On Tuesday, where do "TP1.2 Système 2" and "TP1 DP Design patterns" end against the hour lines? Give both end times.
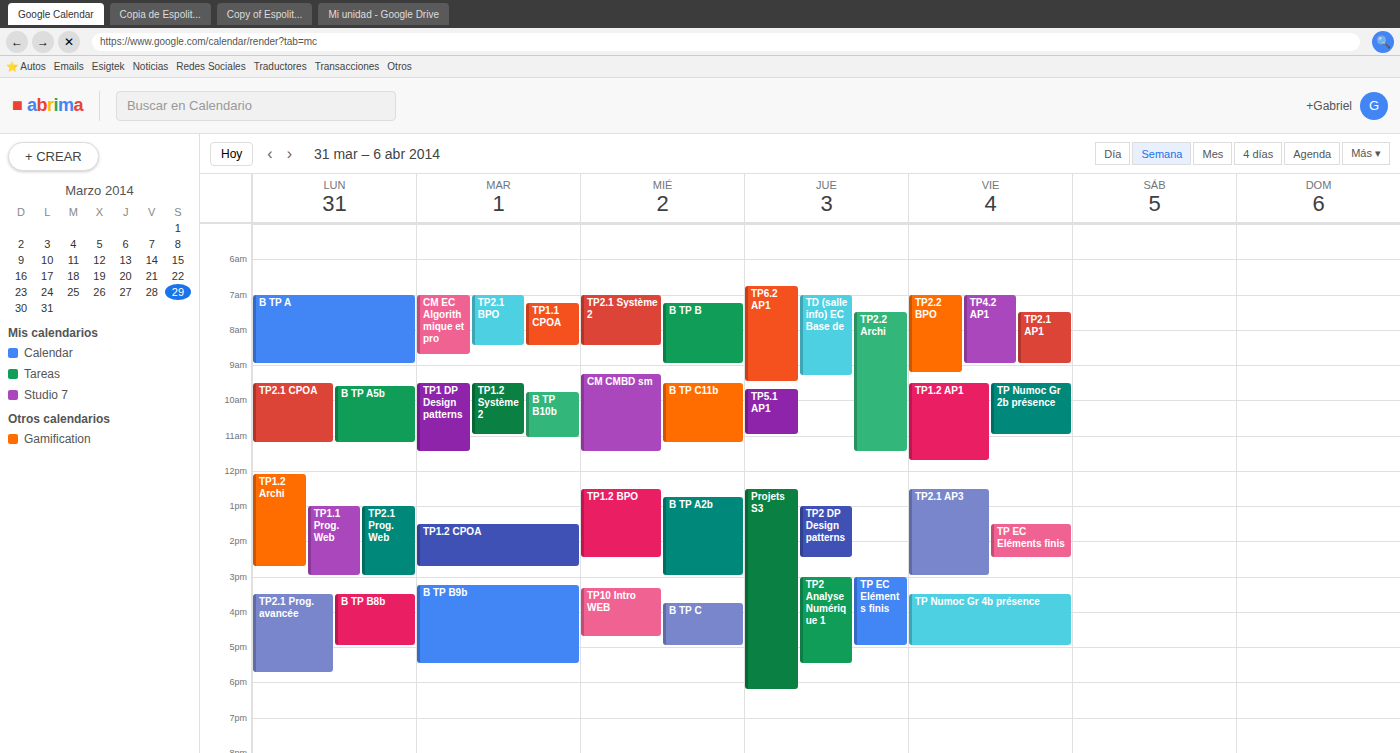
"TP1.2 Système 2": 11:00 AM, exactly on the 11 AM line. "TP1 DP Design patterns": 11:30 AM, halfway between the 11 AM and 12 PM lines.